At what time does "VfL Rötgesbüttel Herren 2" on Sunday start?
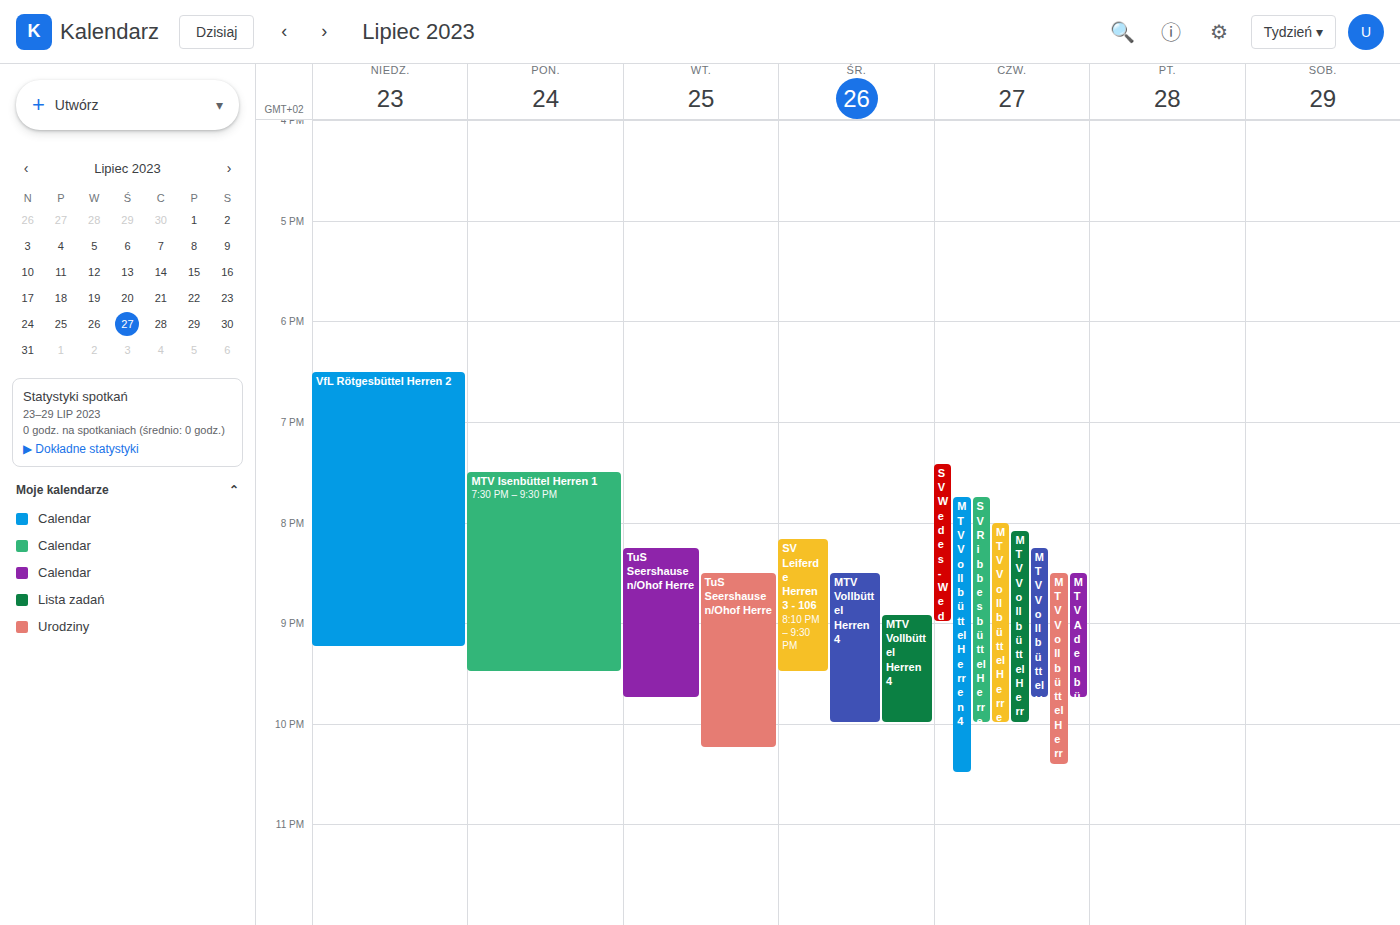
18:30